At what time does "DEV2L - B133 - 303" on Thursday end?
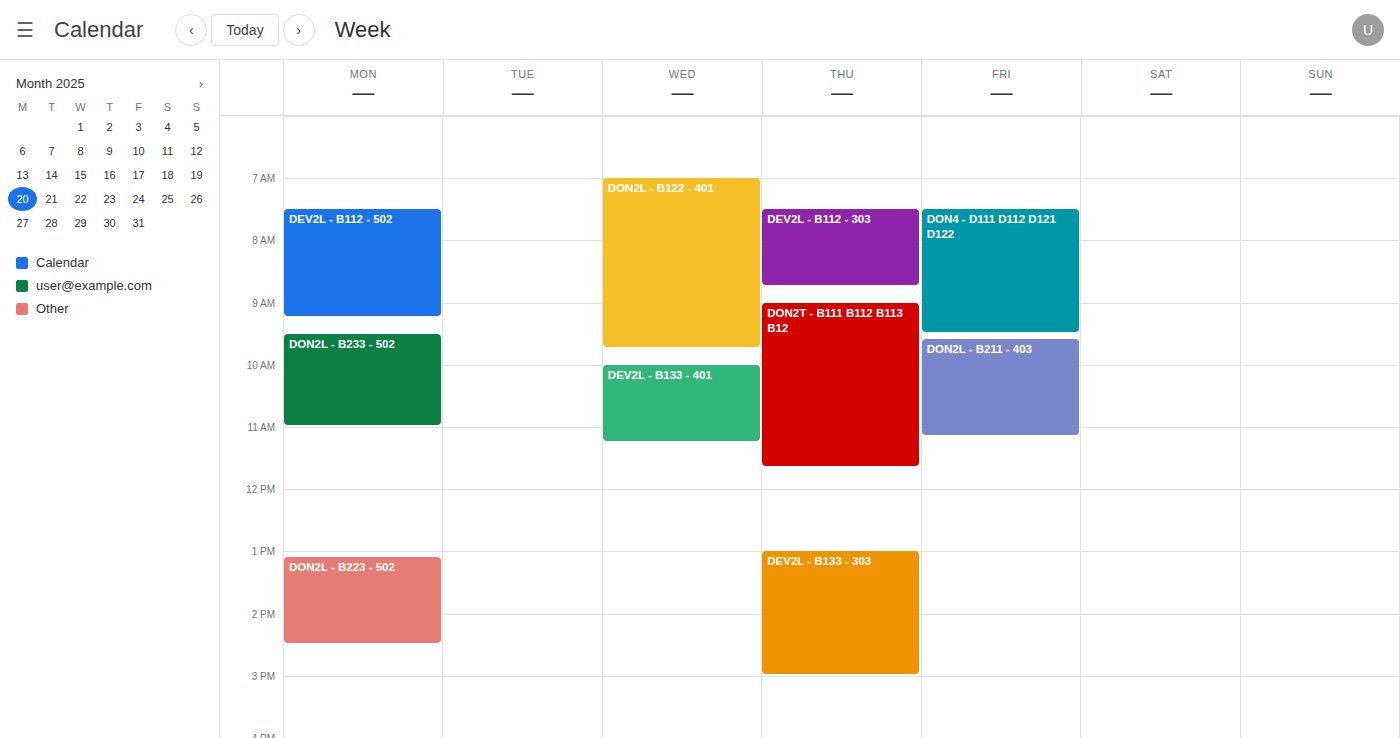
3:00 PM